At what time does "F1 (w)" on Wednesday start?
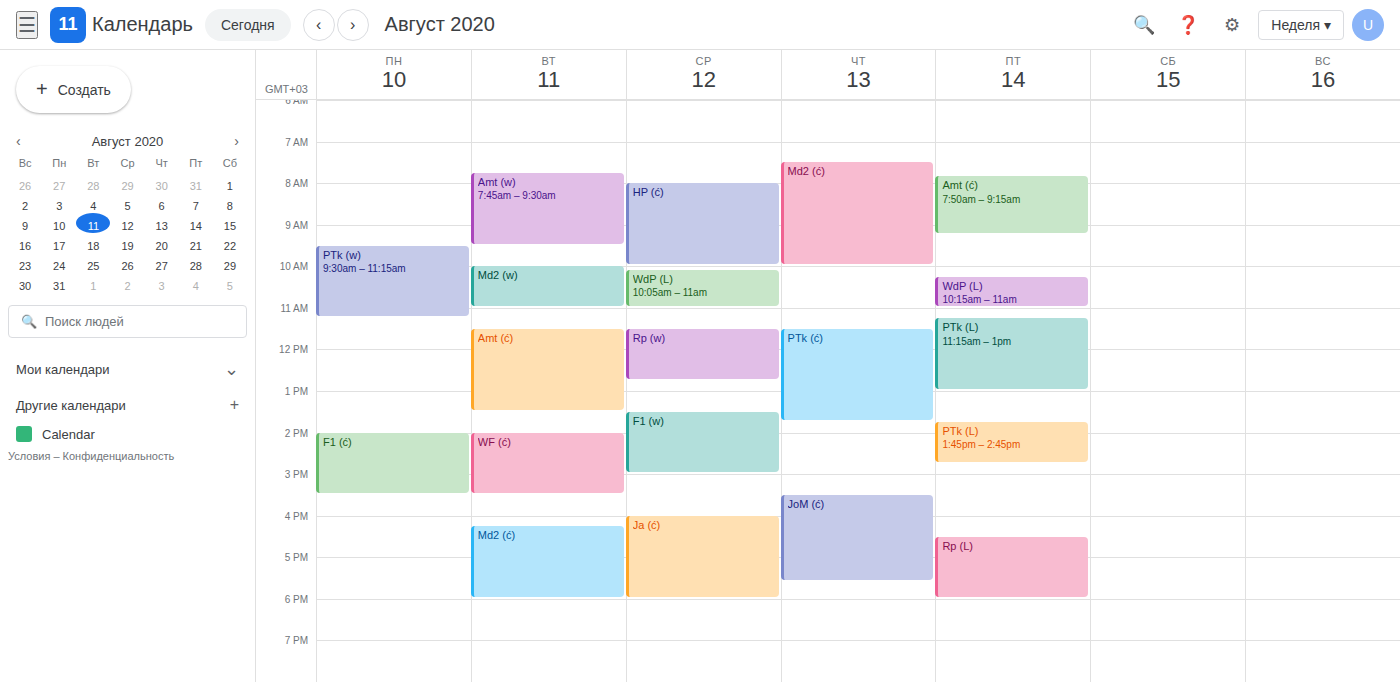
1:30 PM